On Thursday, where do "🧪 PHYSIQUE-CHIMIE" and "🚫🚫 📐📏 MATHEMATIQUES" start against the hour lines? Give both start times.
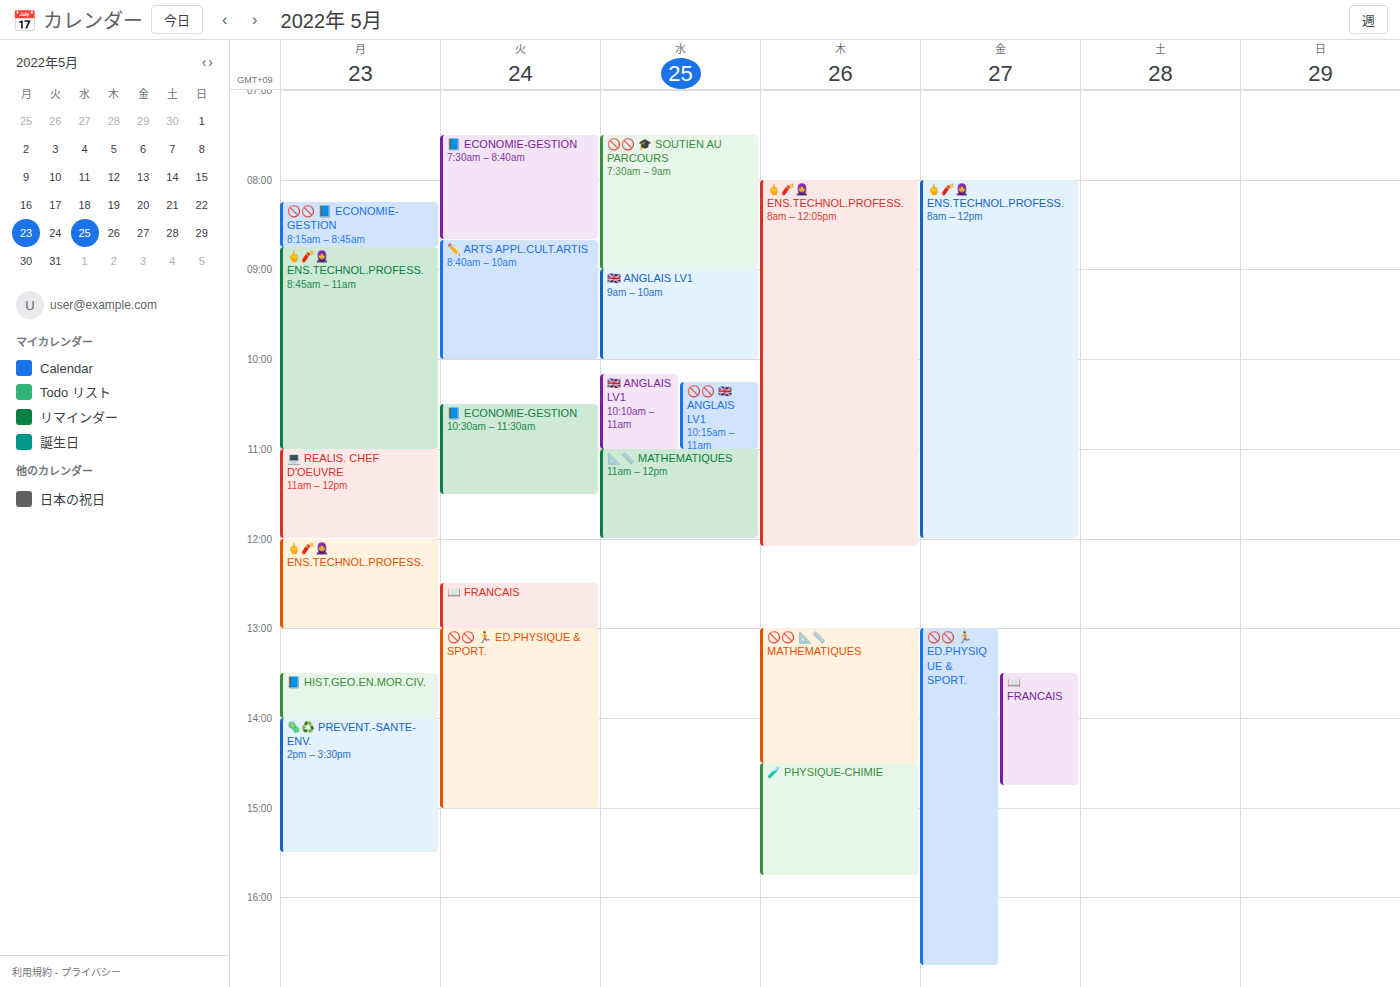
"🧪 PHYSIQUE-CHIMIE": 2:30 PM, halfway between the 2 PM and 3 PM lines. "🚫🚫 📐📏 MATHEMATIQUES": 1:00 PM, exactly on the 1 PM line.